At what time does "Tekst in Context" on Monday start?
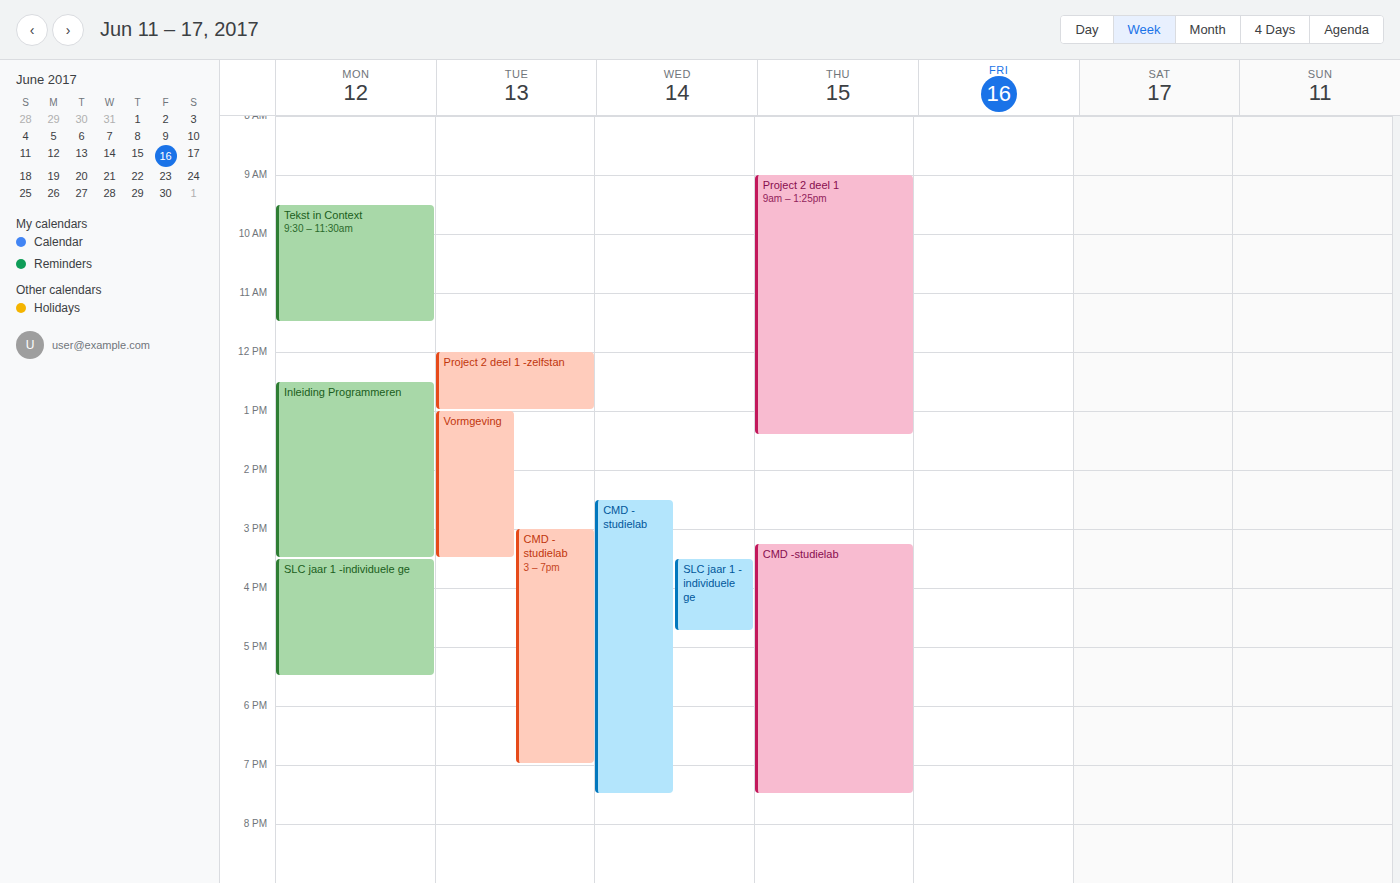
9:30 AM